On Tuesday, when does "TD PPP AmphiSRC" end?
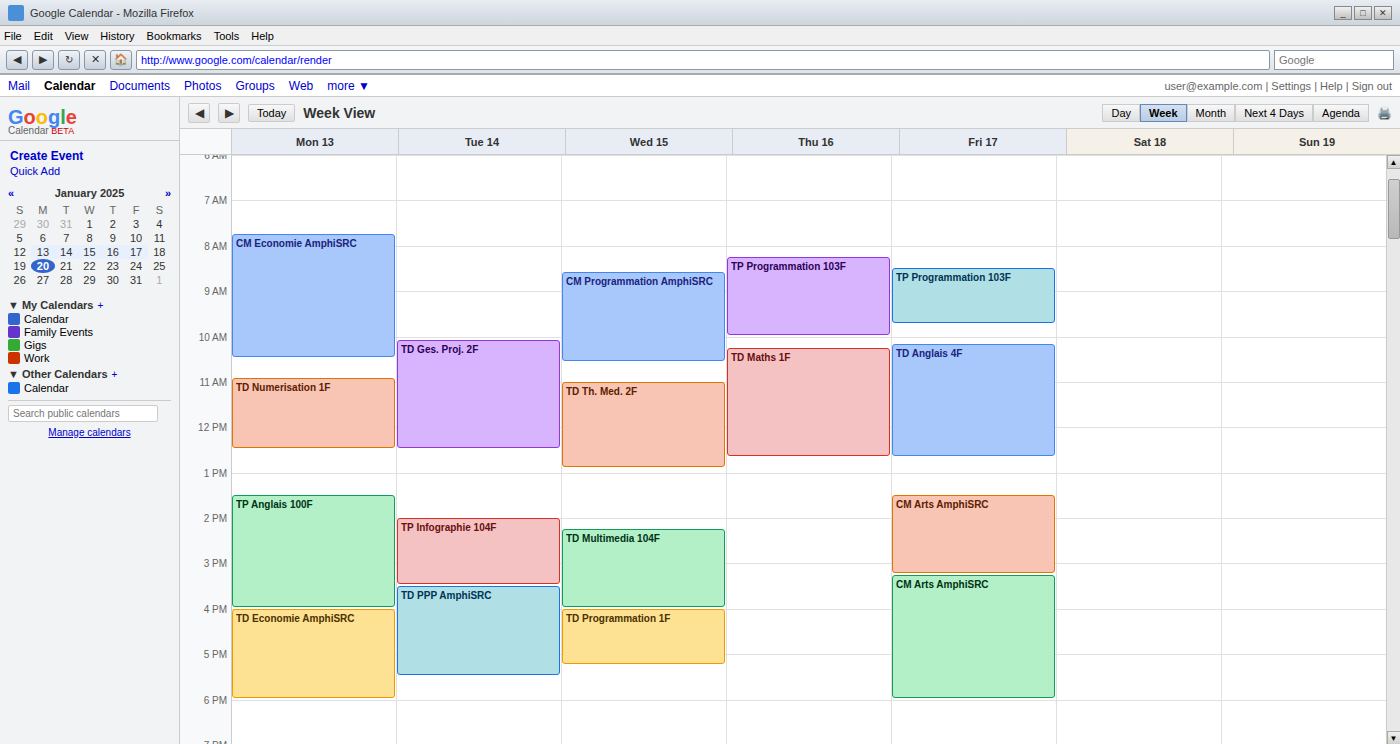
5:30 PM